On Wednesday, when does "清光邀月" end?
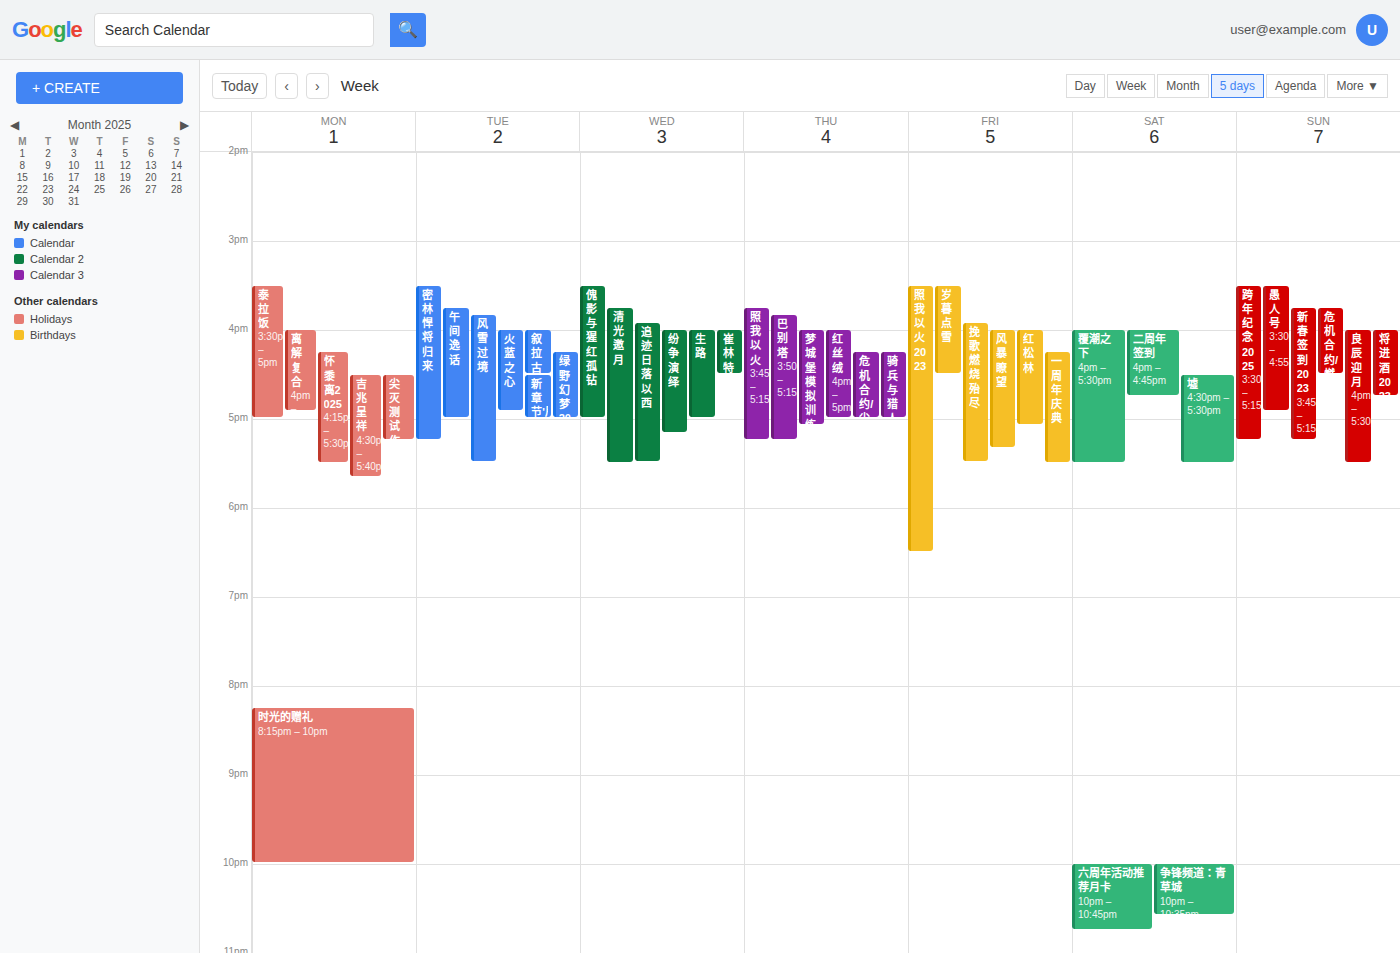
17:30